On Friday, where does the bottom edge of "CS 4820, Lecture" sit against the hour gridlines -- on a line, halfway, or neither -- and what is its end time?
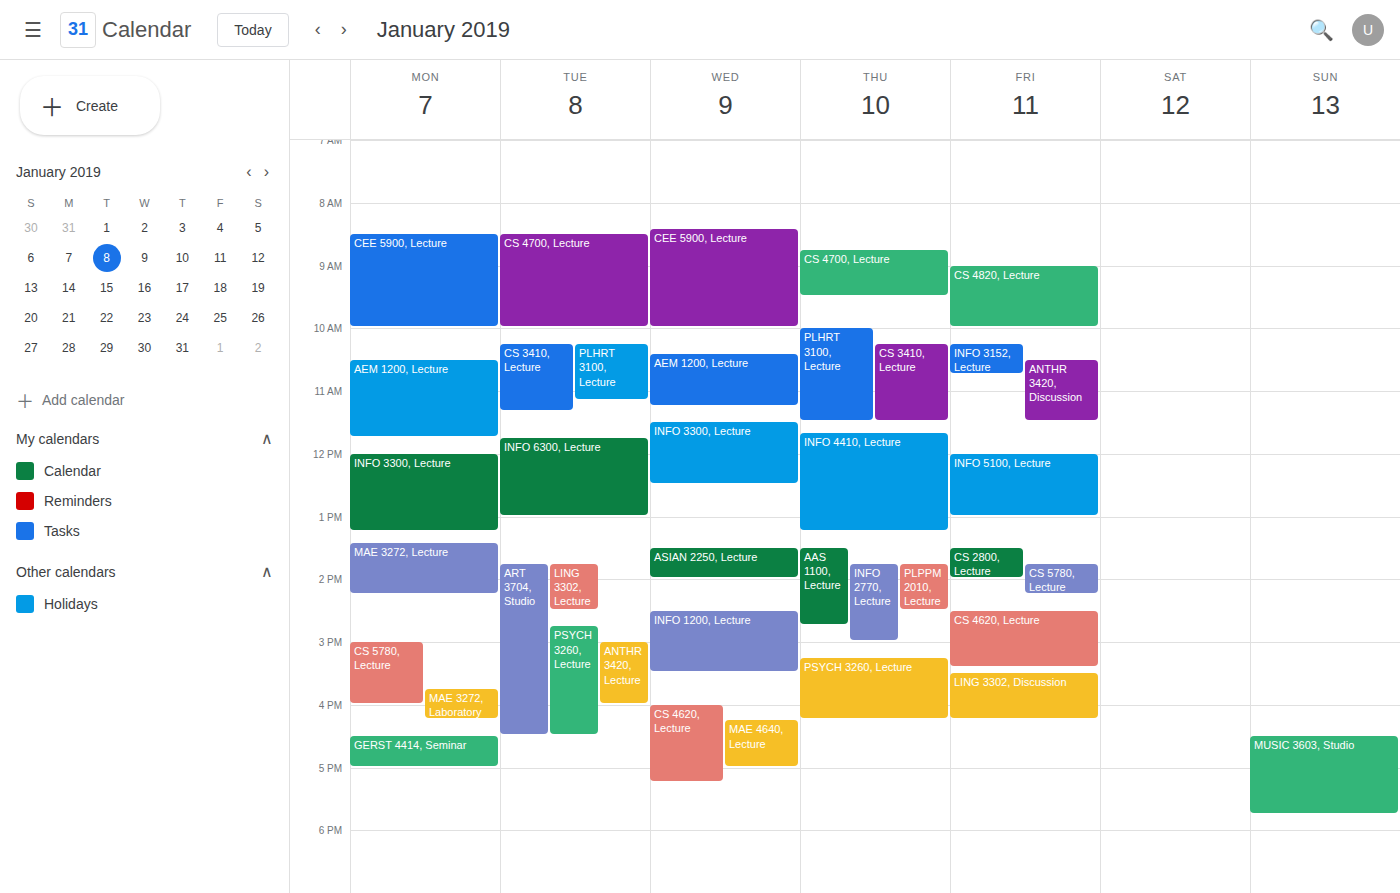
10:00 AM -- exactly on the 10 AM line.